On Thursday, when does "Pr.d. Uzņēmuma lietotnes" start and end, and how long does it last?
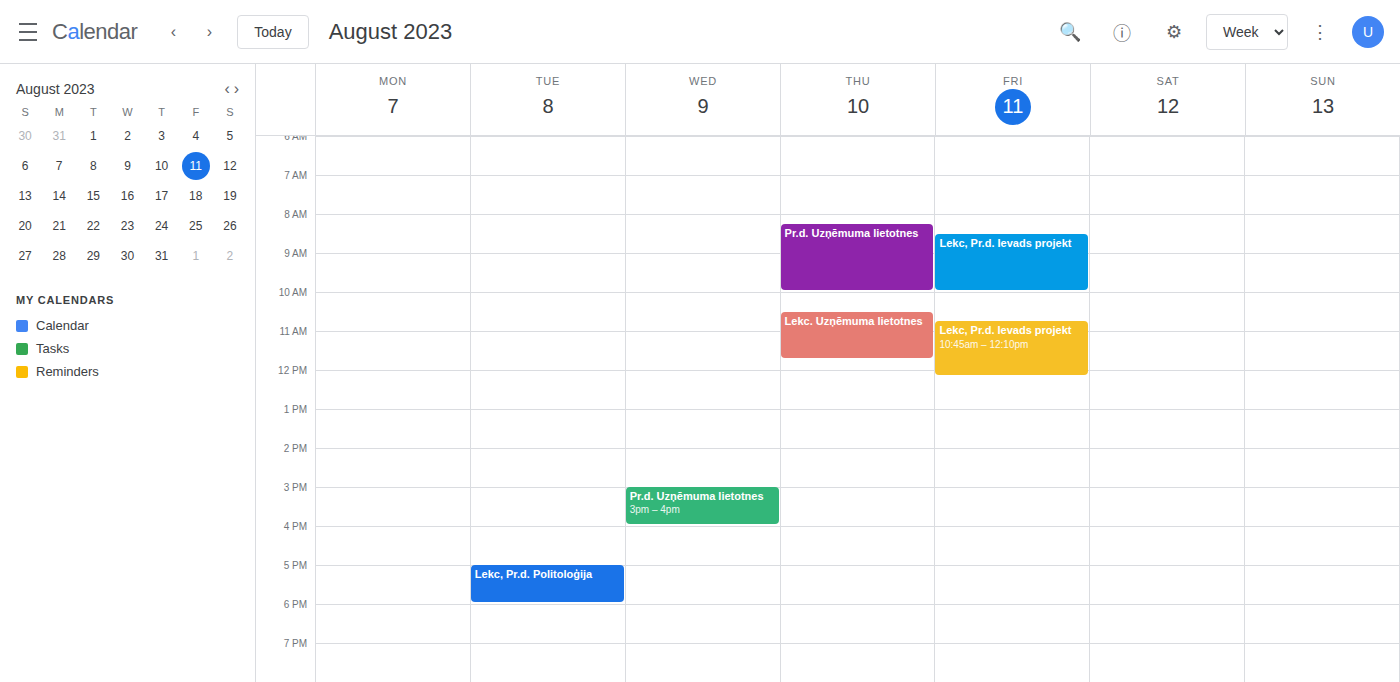
8:15 AM to 10:00 AM, 1 hour 45 minutes